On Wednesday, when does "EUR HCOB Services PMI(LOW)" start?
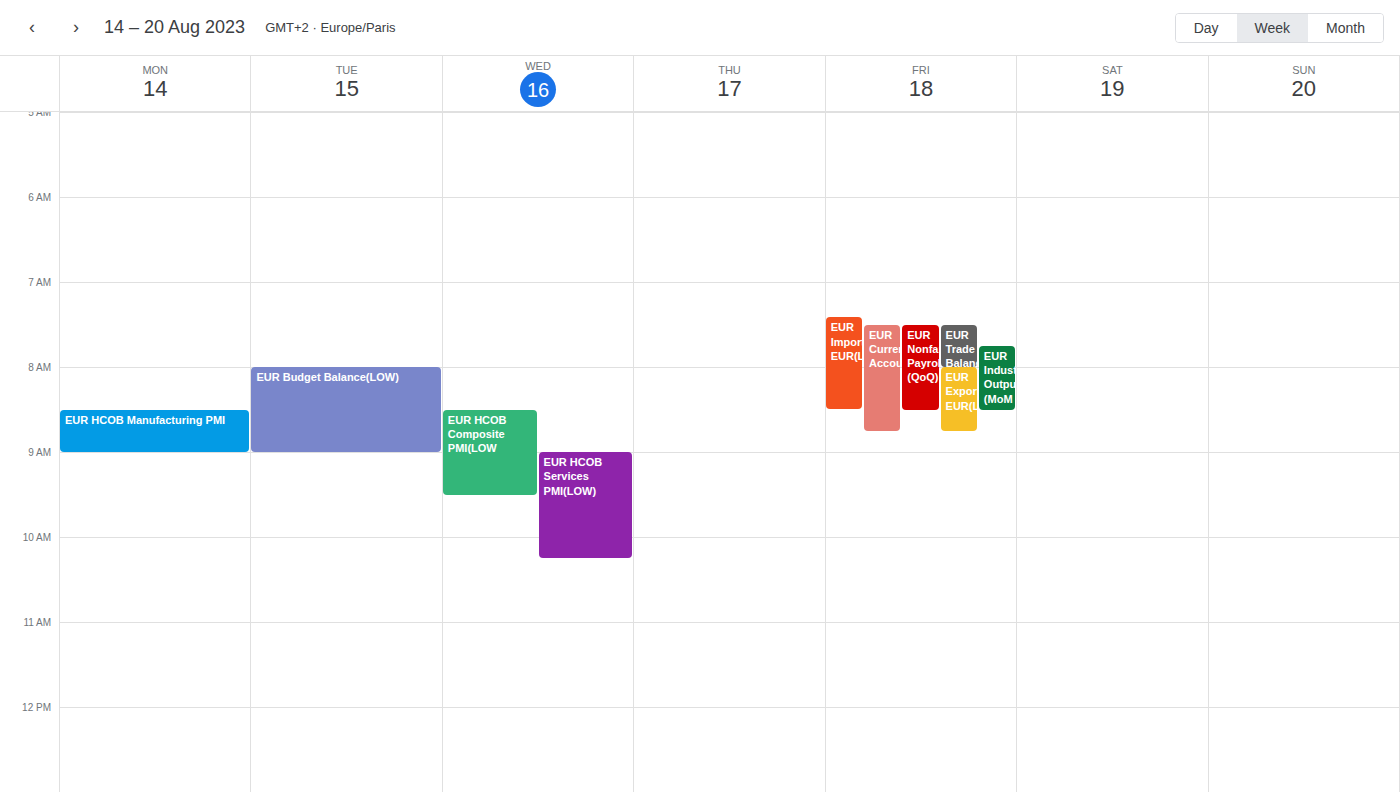
9:00 AM